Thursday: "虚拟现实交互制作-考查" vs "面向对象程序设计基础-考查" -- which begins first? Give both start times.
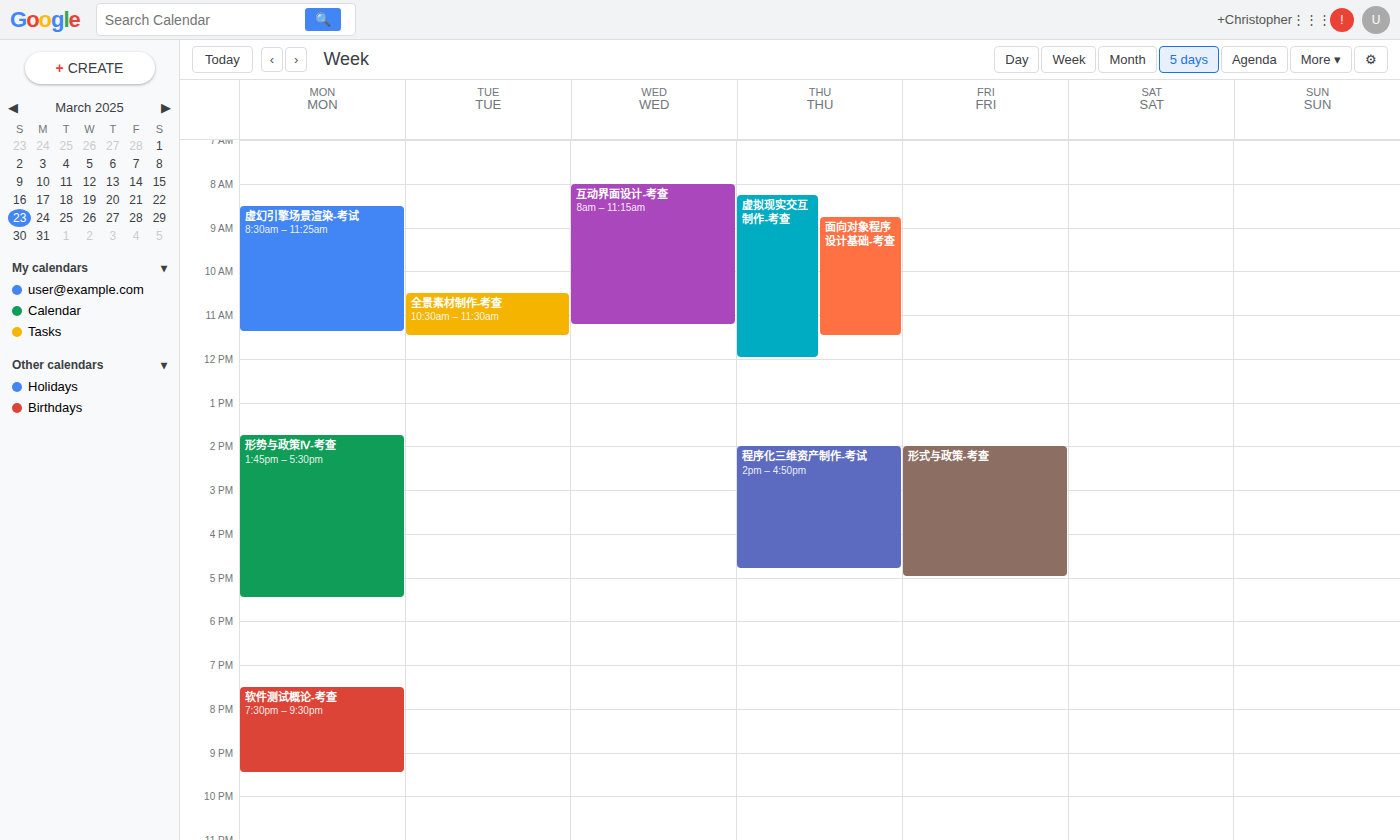
"虚拟现实交互制作-考查" 8:15 AM; "面向对象程序设计基础-考查" 8:45 AM.